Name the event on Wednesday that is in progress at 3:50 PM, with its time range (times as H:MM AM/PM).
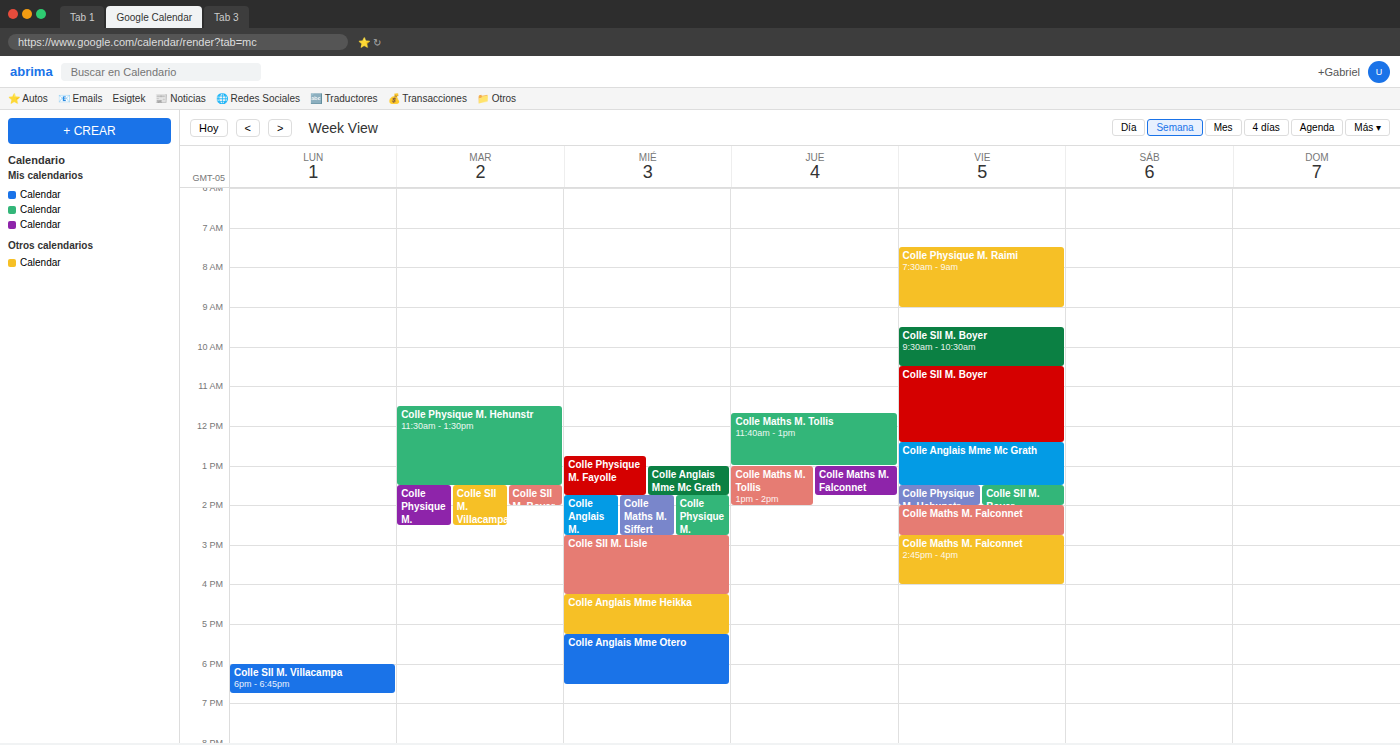
"Colle SII M. Lisle", 2:45 PM to 4:15 PM